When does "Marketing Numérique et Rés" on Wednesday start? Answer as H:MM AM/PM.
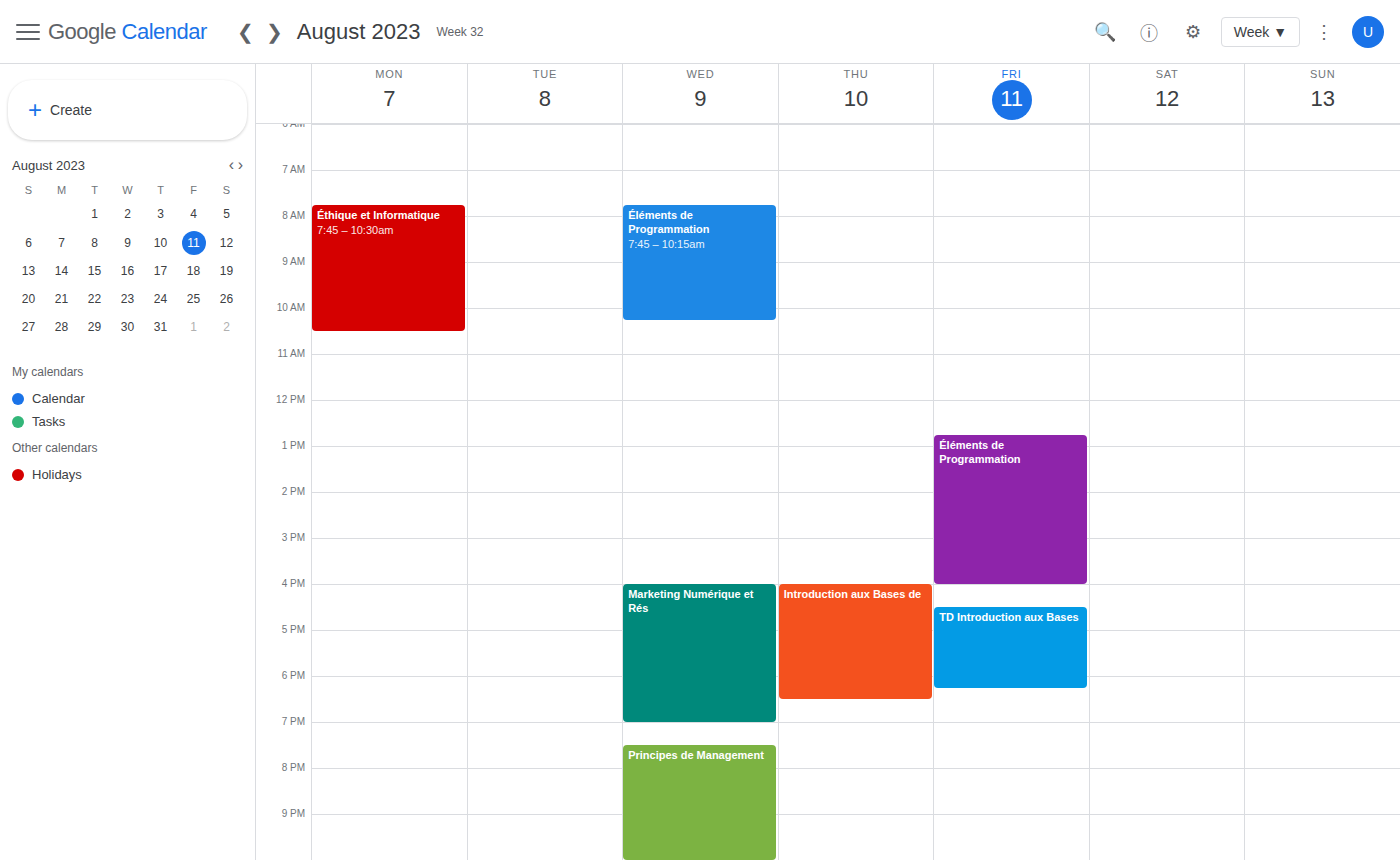
4:00 PM